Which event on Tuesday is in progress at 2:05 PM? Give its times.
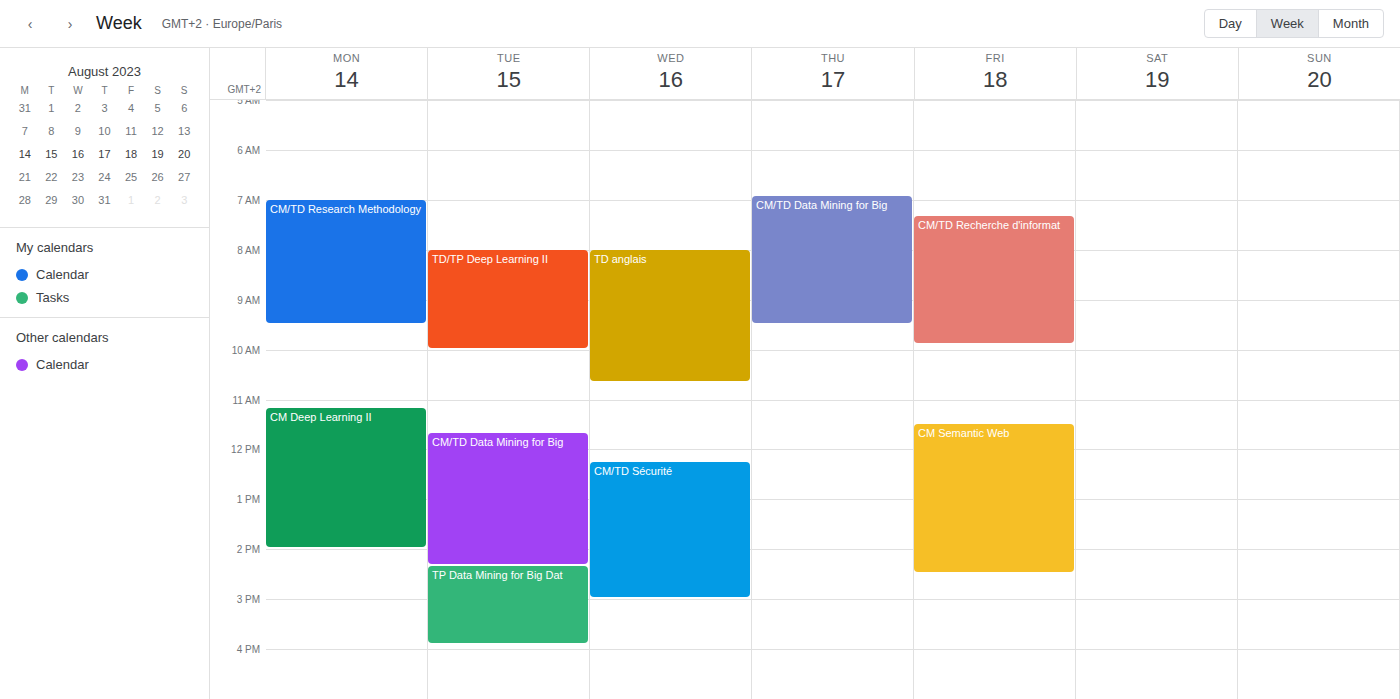
"CM/TD Data Mining for Big", 11:40 AM to 2:20 PM